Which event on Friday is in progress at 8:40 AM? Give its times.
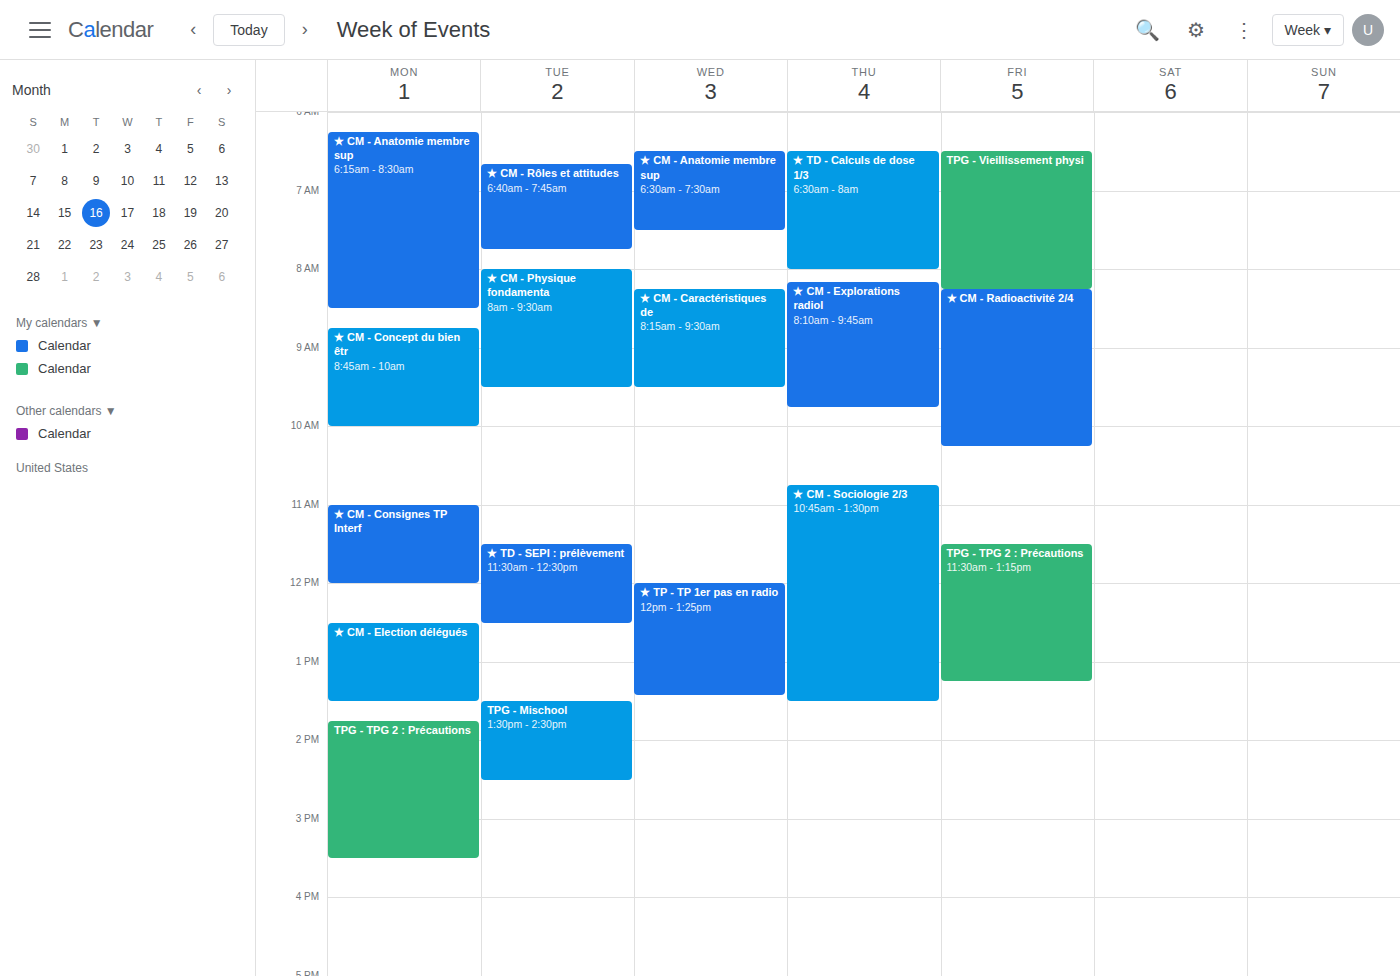
"★ CM - Radioactivité 2/4", 8:15 AM to 10:15 AM